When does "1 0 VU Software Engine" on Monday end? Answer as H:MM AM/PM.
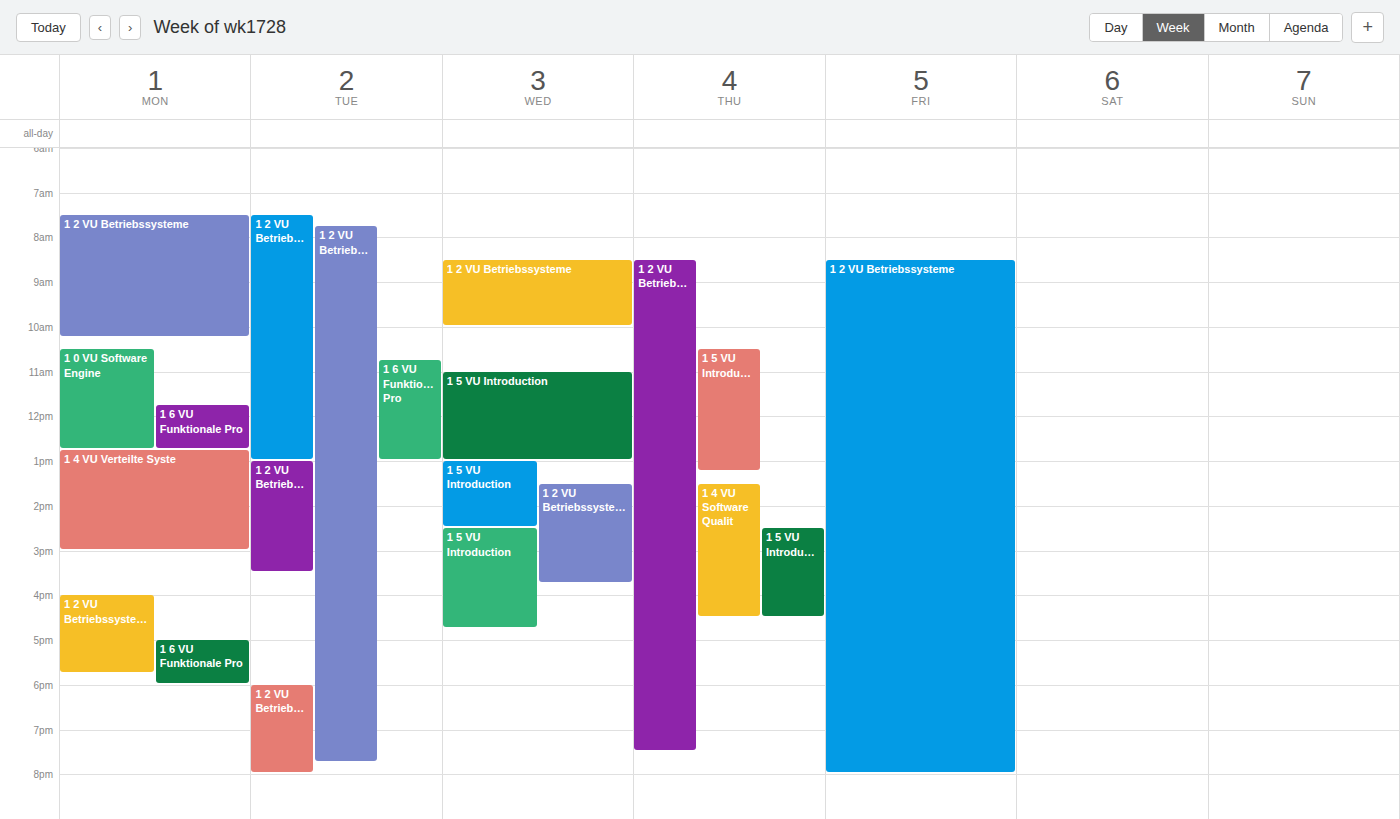
12:45 PM